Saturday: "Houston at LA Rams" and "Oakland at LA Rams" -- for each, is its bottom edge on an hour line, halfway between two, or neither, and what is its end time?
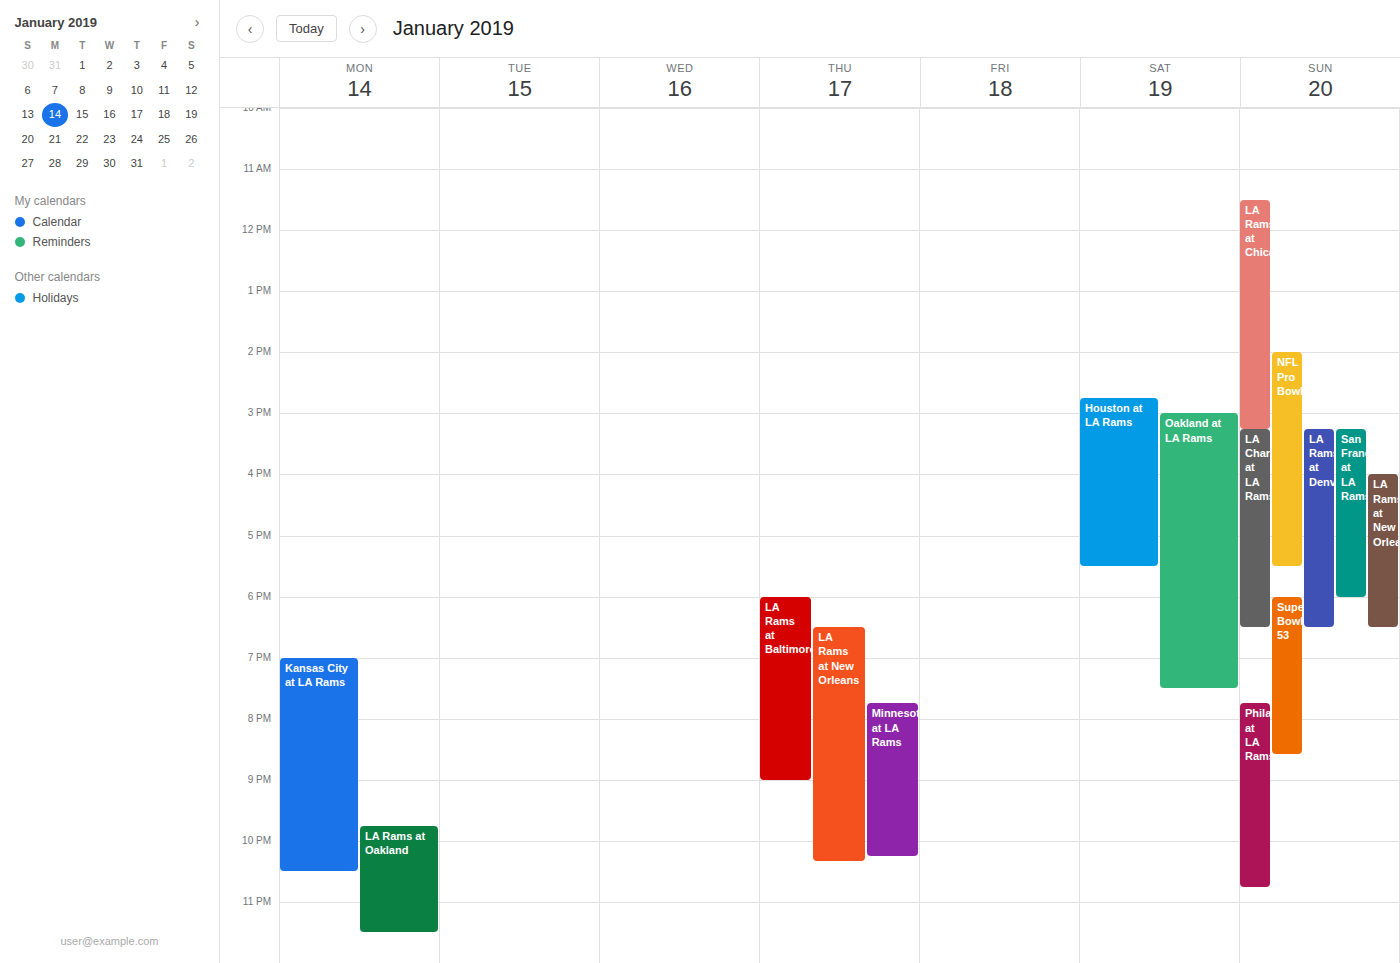
"Houston at LA Rams": 17:30, halfway between the 17:00 and 18:00 lines. "Oakland at LA Rams": 19:30, halfway between the 19:00 and 20:00 lines.